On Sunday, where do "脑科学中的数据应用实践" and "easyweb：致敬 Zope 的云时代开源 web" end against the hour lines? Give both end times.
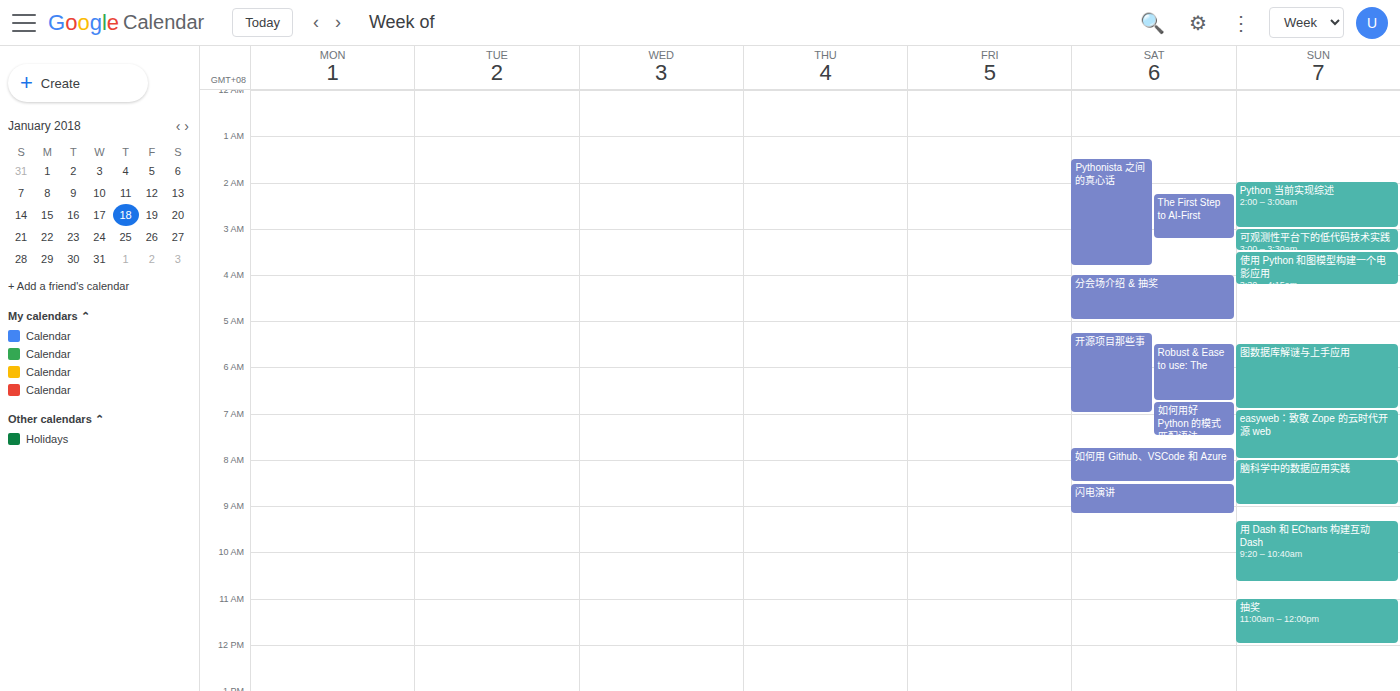
"脑科学中的数据应用实践": 9:00 AM, exactly on the 9 AM line. "easyweb：致敬 Zope 的云时代开源 web": 8:00 AM, exactly on the 8 AM line.